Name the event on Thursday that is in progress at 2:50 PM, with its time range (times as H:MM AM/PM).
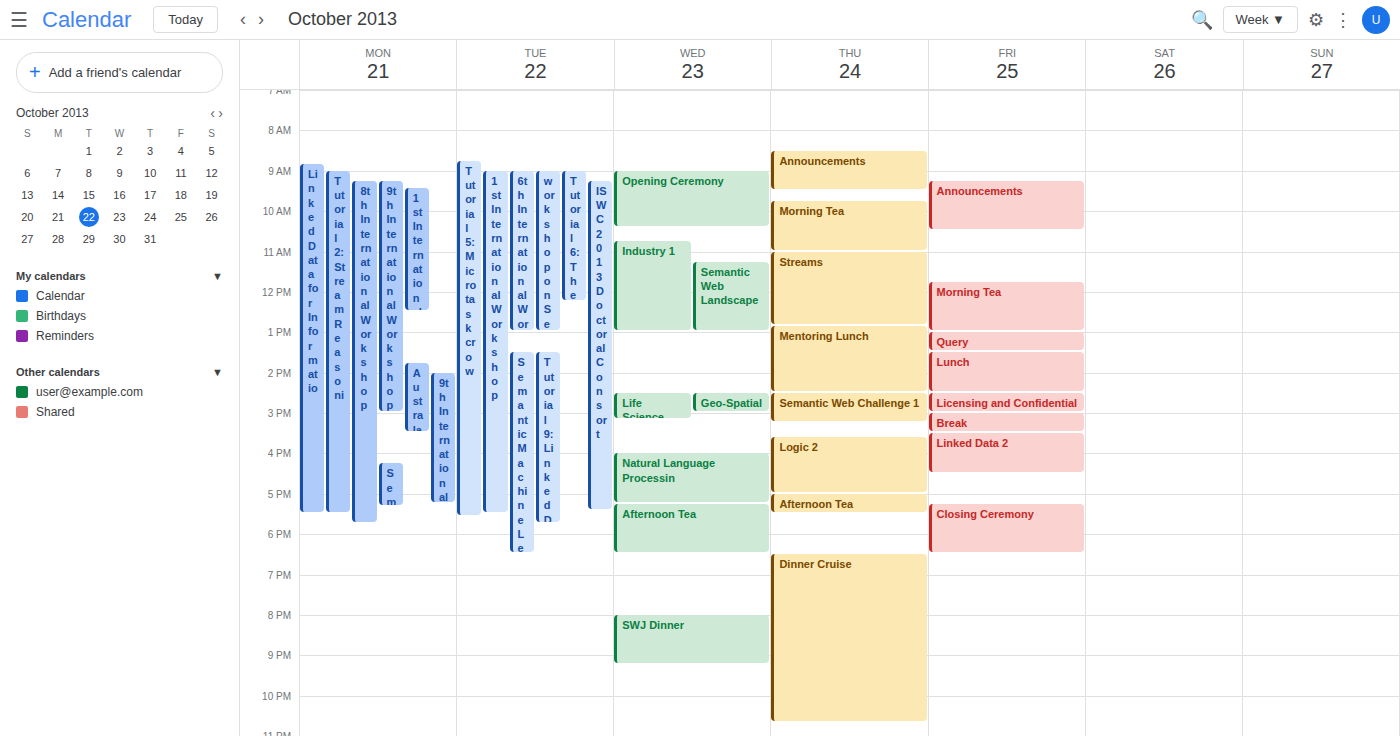
"Semantic Web Challenge 1", 2:30 PM to 3:15 PM